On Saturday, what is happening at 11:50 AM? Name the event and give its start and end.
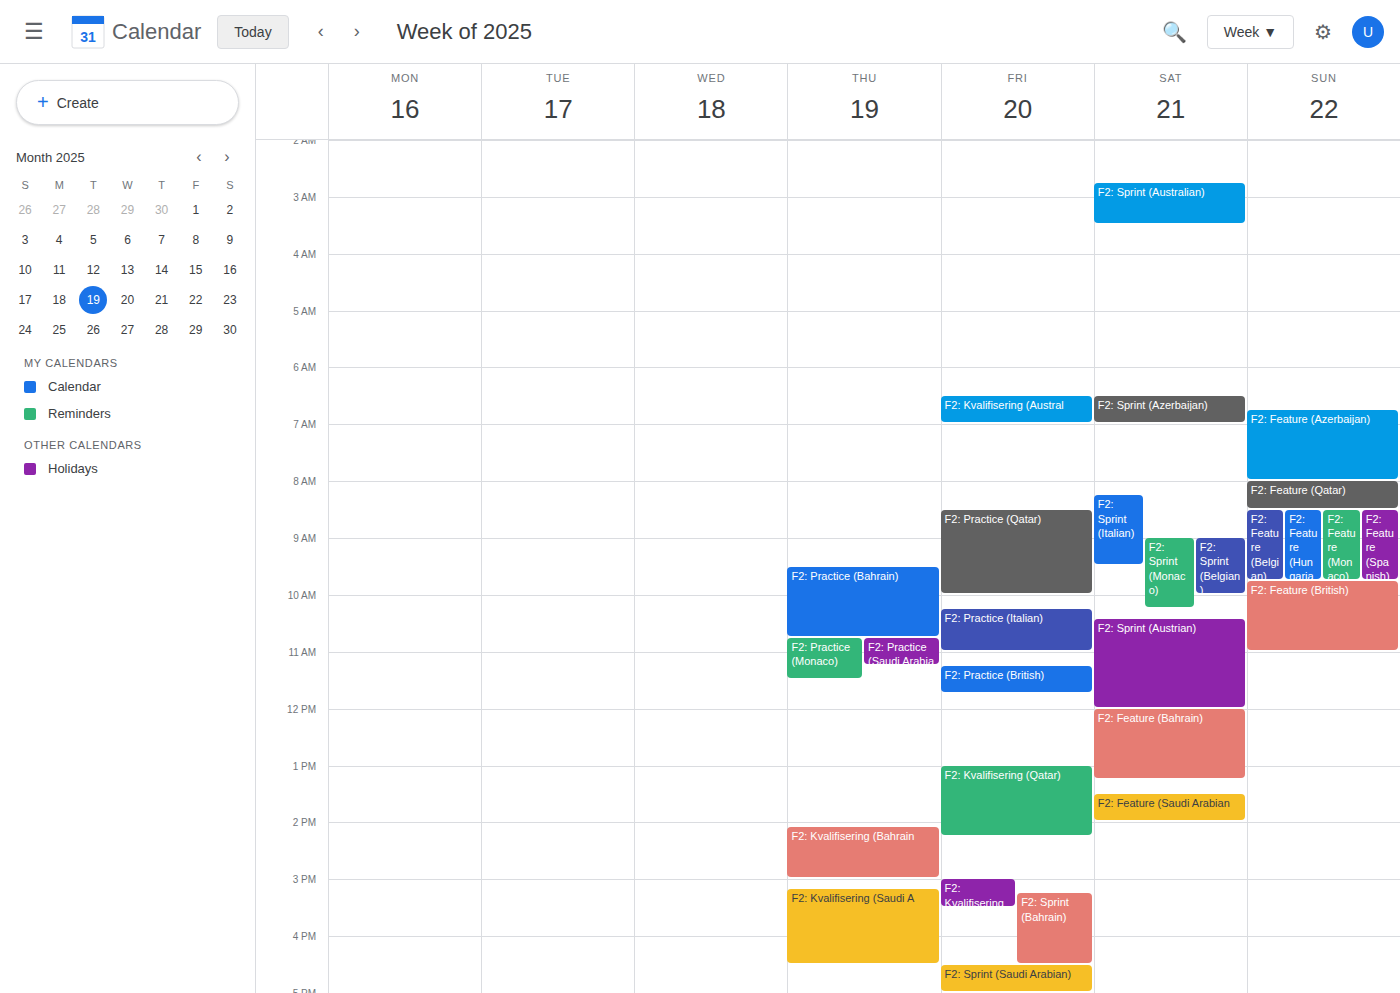
"F2: Sprint (Austrian)", 10:25 AM to 12:00 PM